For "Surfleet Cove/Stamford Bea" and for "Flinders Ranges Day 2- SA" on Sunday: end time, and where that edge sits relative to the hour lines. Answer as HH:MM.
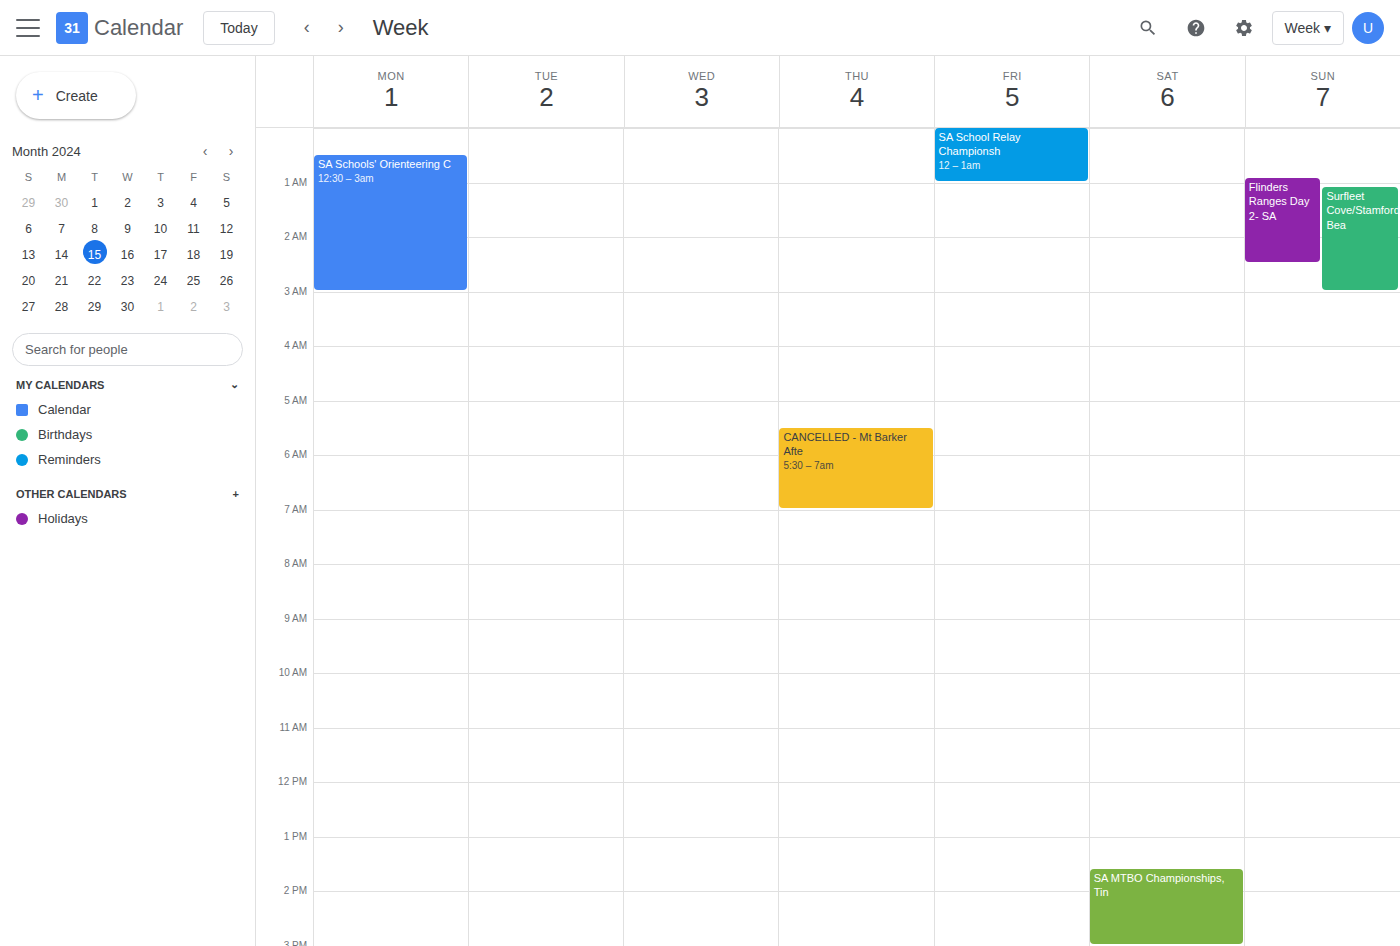
"Surfleet Cove/Stamford Bea": 03:00, exactly on the 03:00 line. "Flinders Ranges Day 2- SA": 02:30, halfway between the 02:00 and 03:00 lines.